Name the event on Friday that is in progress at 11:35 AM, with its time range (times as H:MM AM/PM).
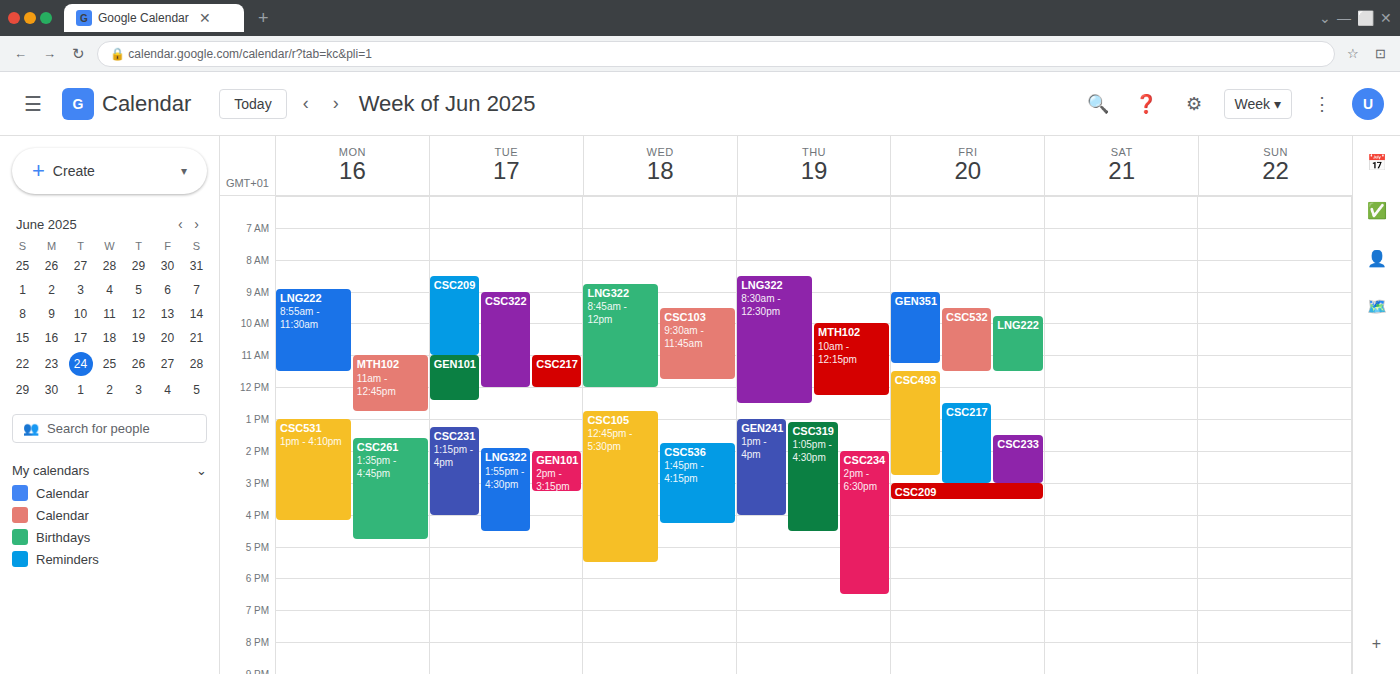
"CSC493", 11:30 AM to 2:45 PM